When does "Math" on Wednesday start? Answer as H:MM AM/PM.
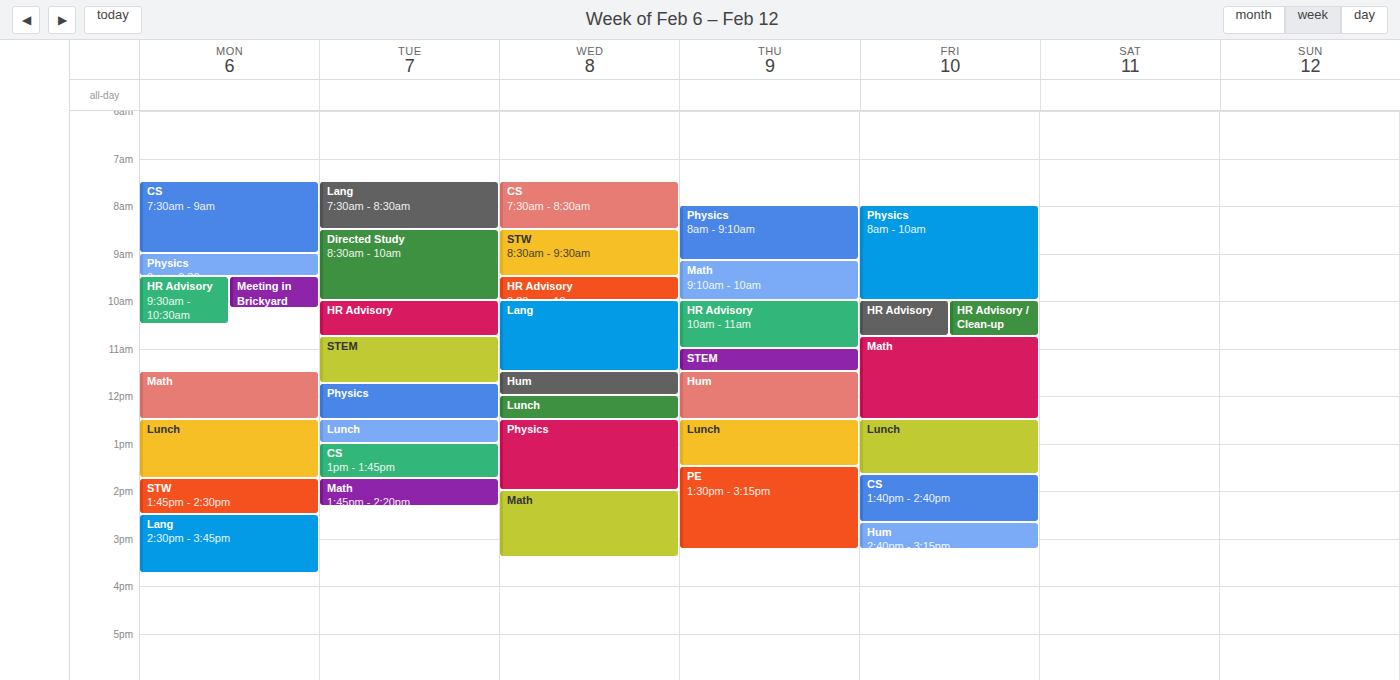
2:00 PM